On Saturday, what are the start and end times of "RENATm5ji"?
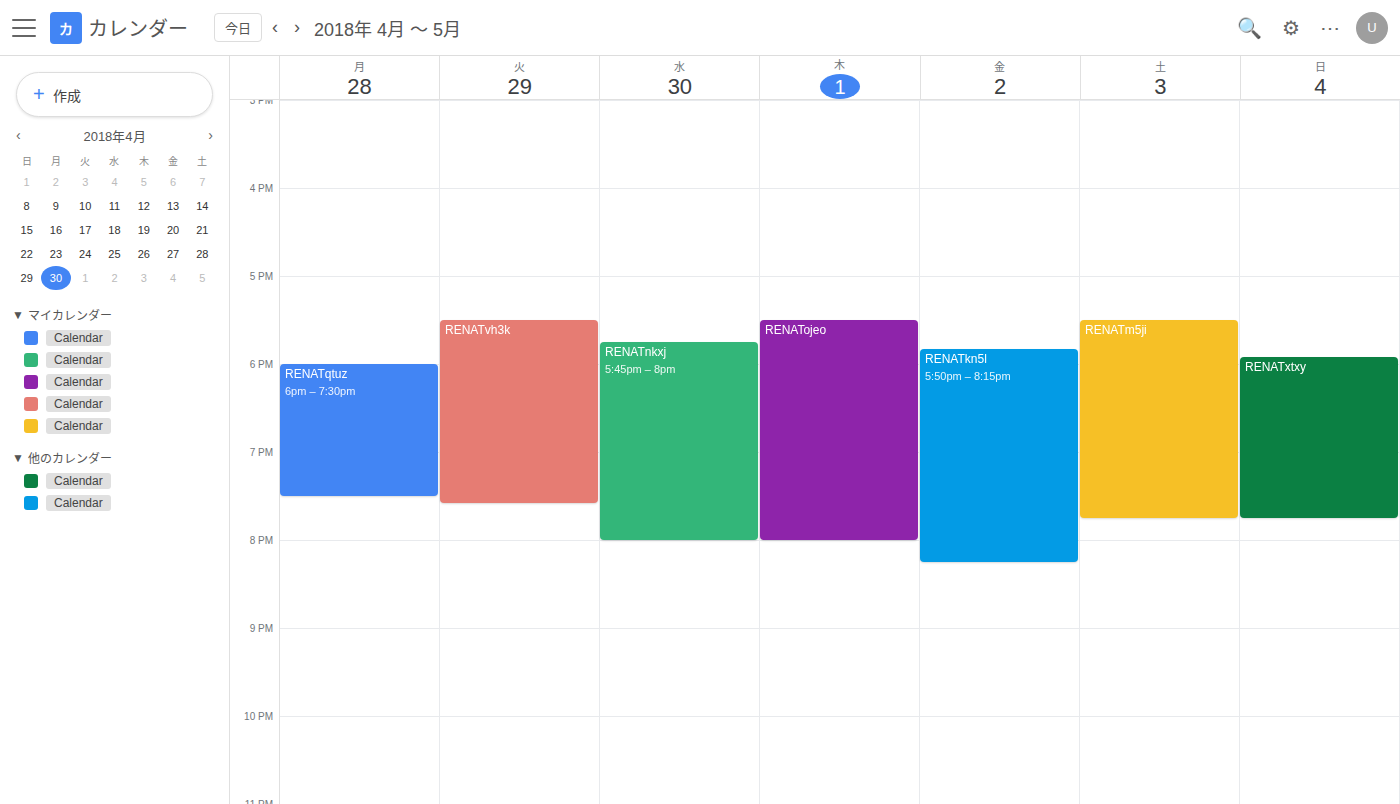
5:30 PM to 7:45 PM